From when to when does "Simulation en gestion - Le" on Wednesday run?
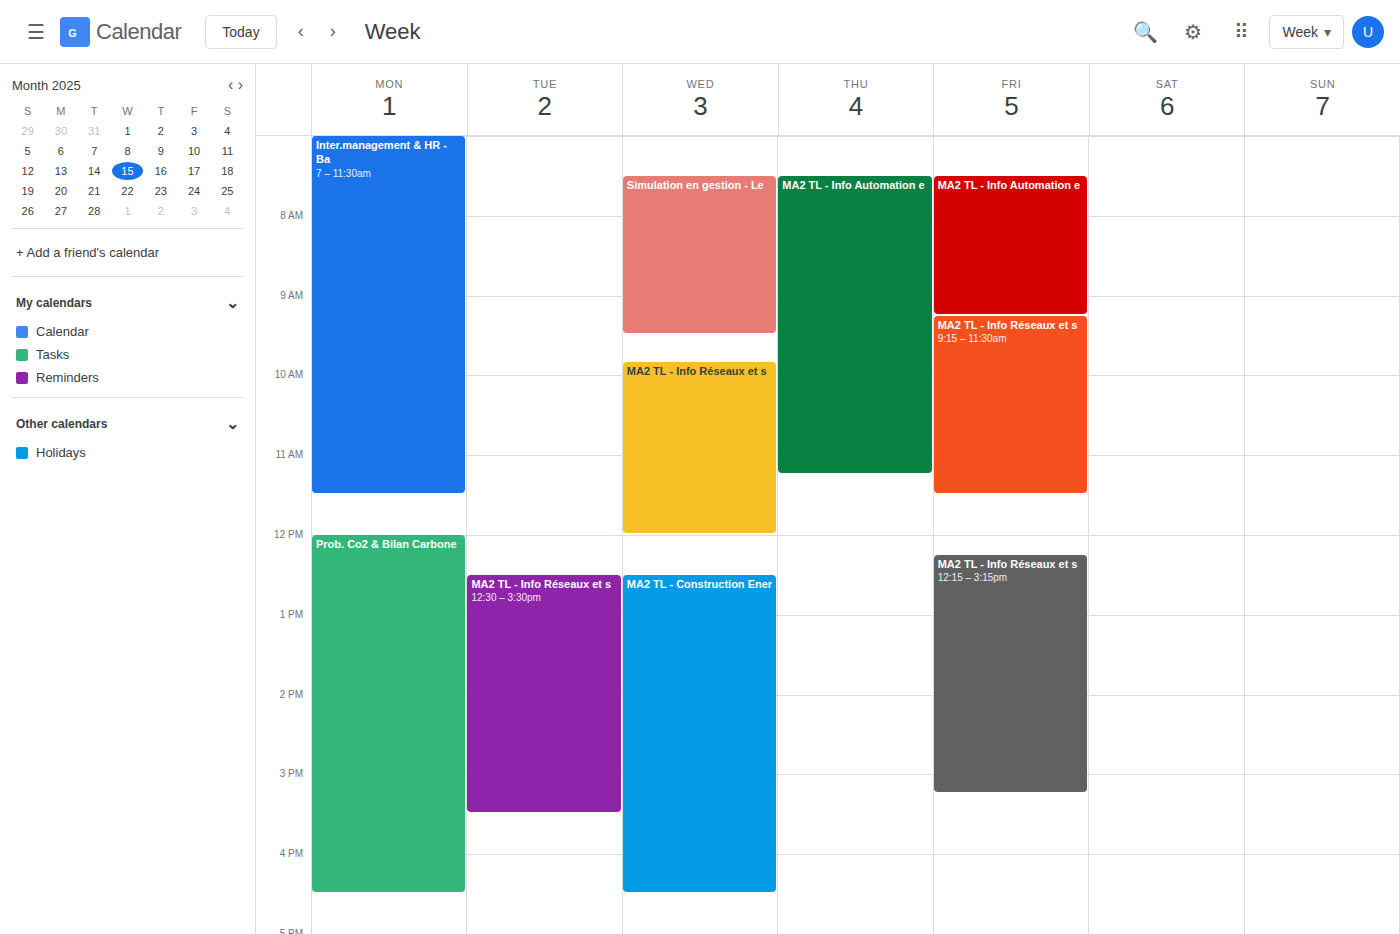
7:30 AM to 9:30 AM